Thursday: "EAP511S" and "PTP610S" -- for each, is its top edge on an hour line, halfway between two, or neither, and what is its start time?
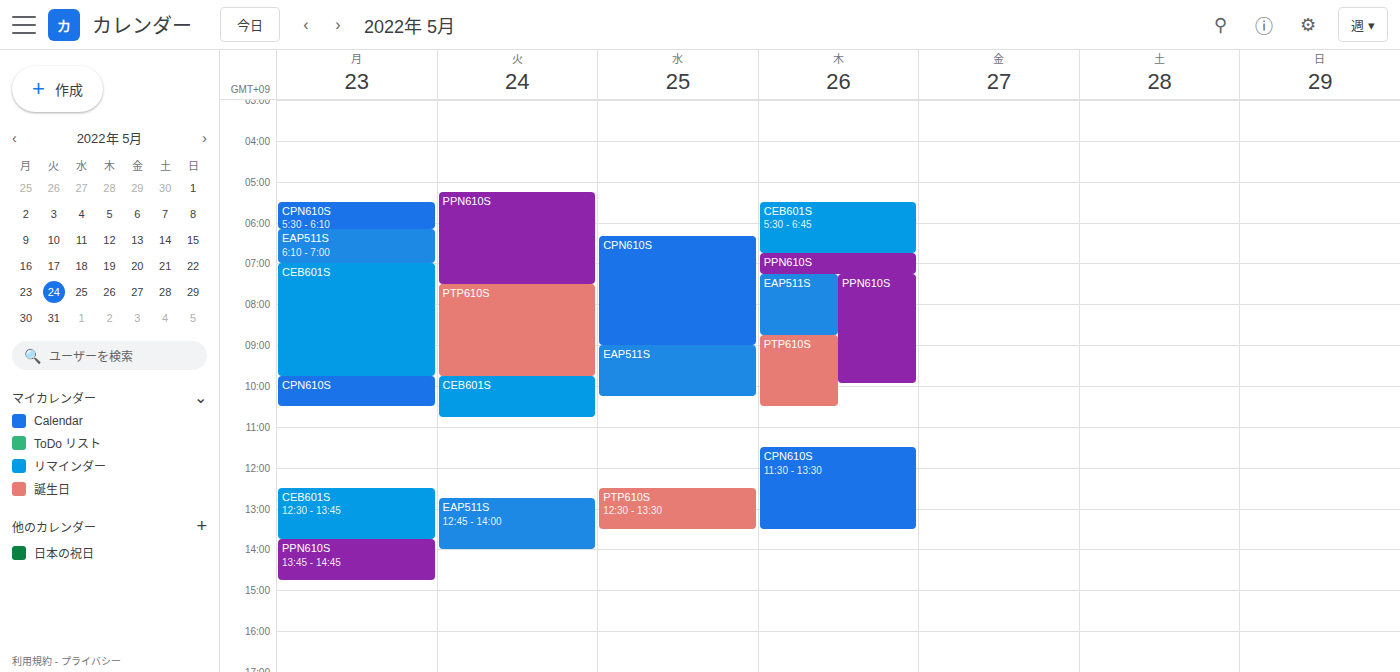
"EAP511S": 07:15, neither: a quarter of the way from the 07:00 line to the 08:00 line. "PTP610S": 08:45, neither: three quarters of the way from the 08:00 line to the 09:00 line.